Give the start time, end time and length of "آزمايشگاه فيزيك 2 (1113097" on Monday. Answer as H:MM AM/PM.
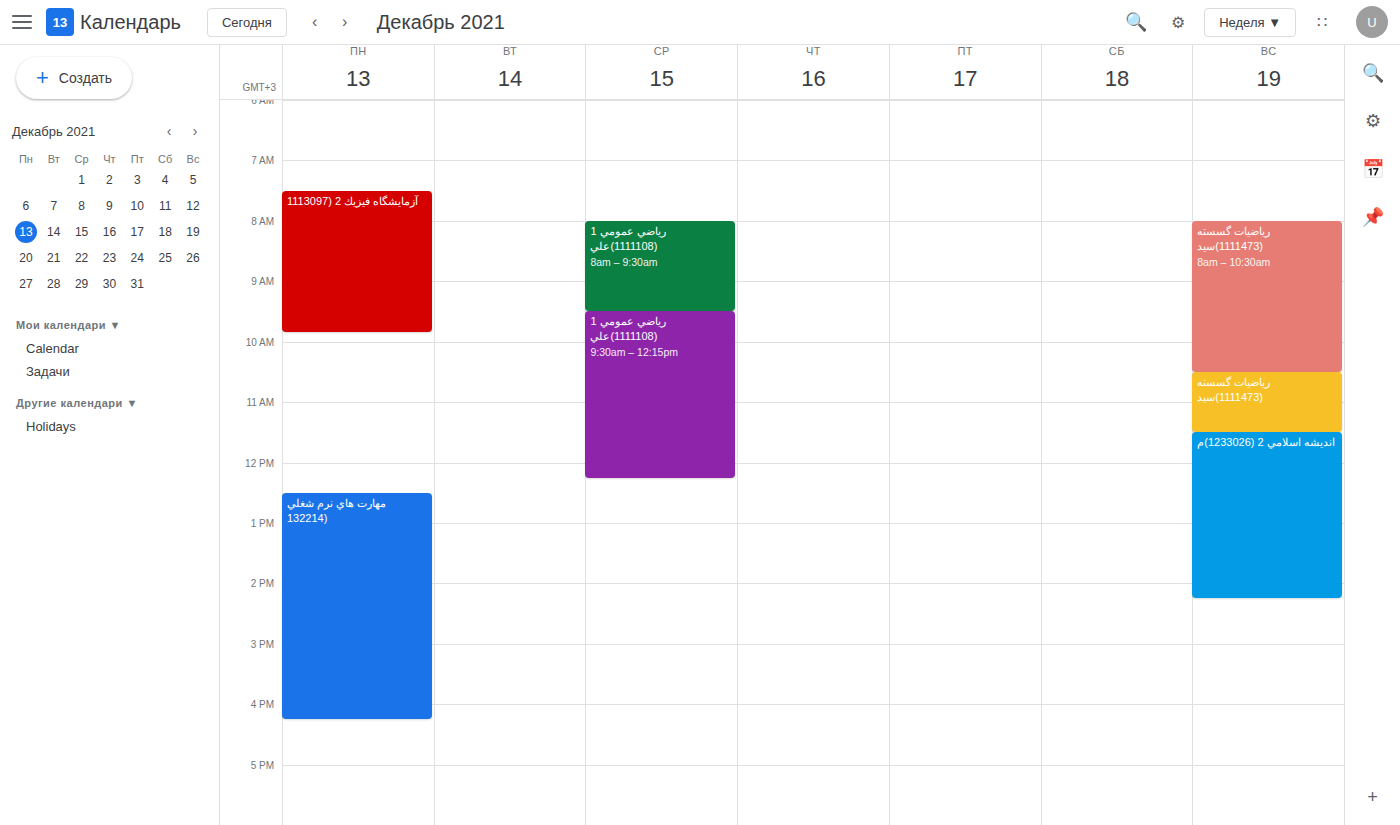
7:30 AM to 9:50 AM, 2 hours 20 minutes